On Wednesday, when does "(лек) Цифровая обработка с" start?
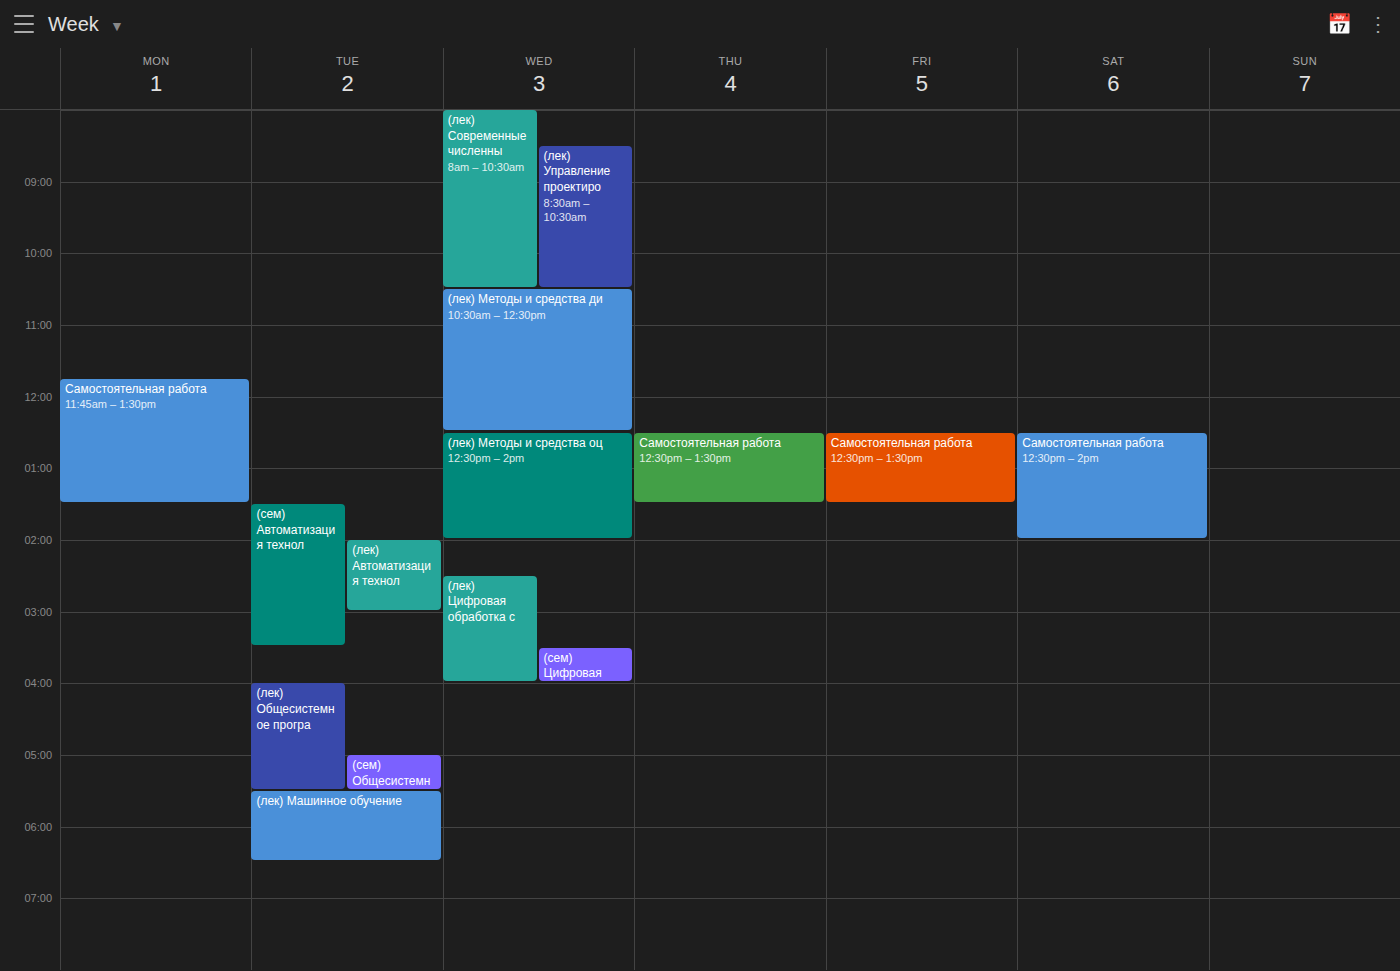
2:30 PM